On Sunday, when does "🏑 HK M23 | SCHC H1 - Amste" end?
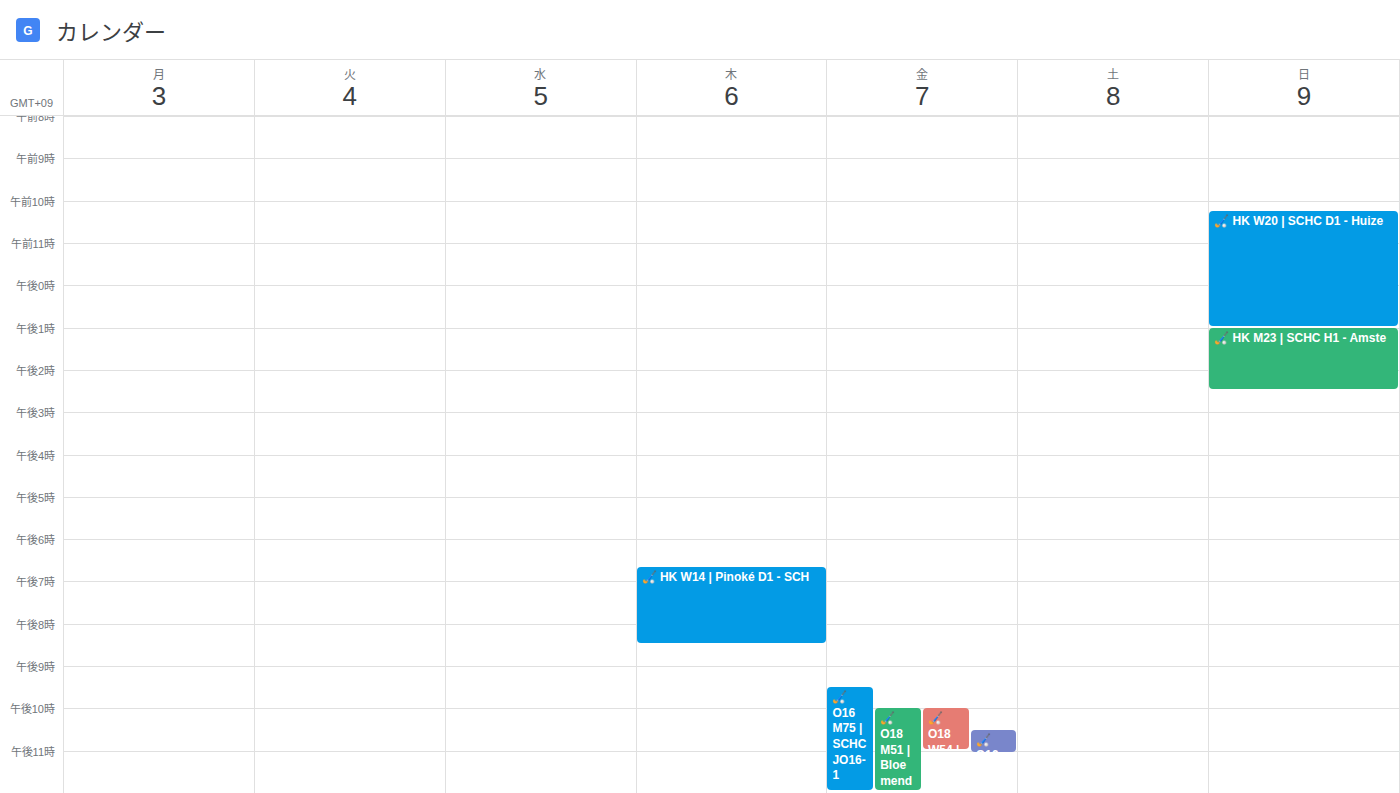
2:30 PM